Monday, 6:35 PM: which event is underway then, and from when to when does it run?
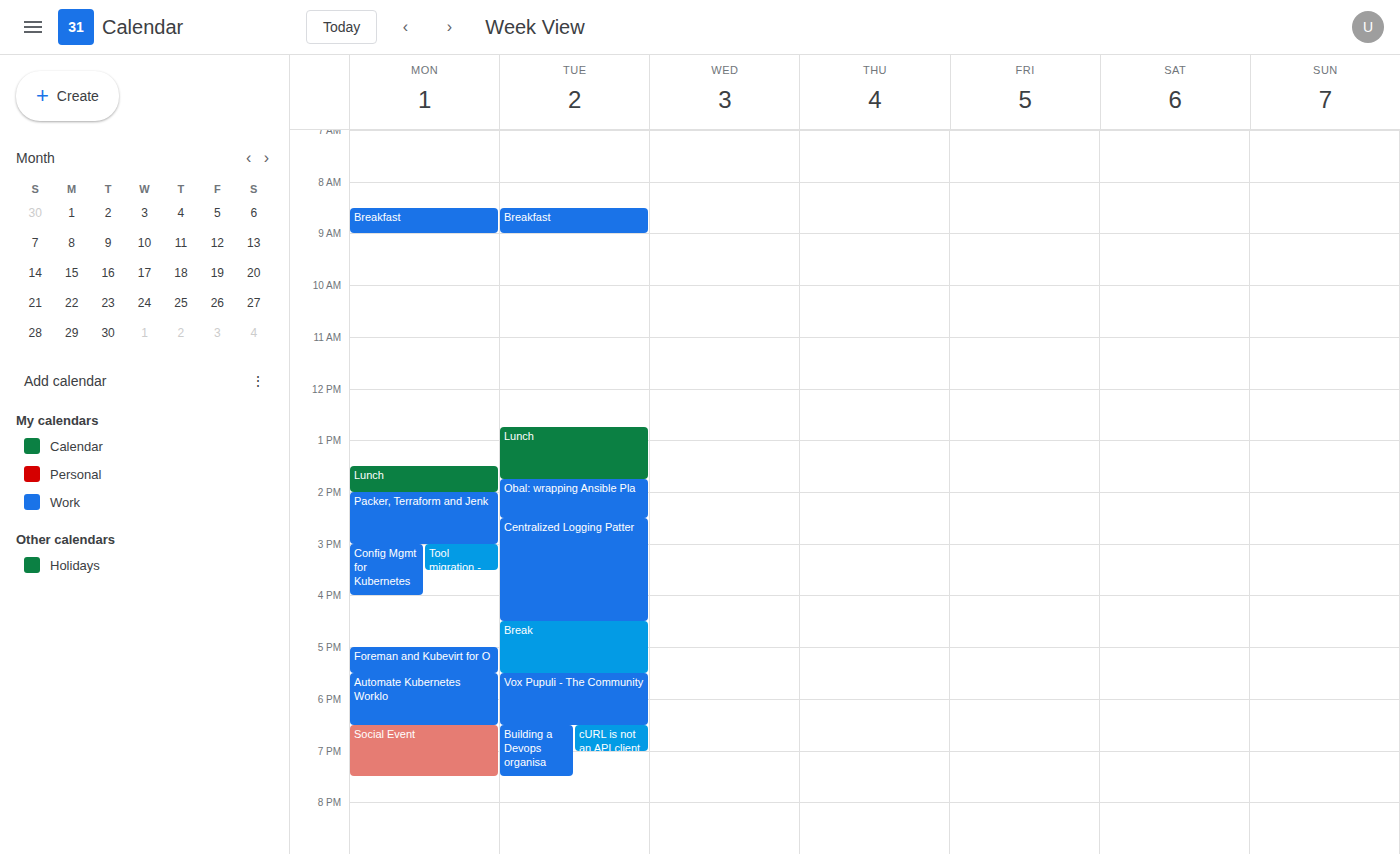
"Social Event", 6:30 PM to 7:30 PM